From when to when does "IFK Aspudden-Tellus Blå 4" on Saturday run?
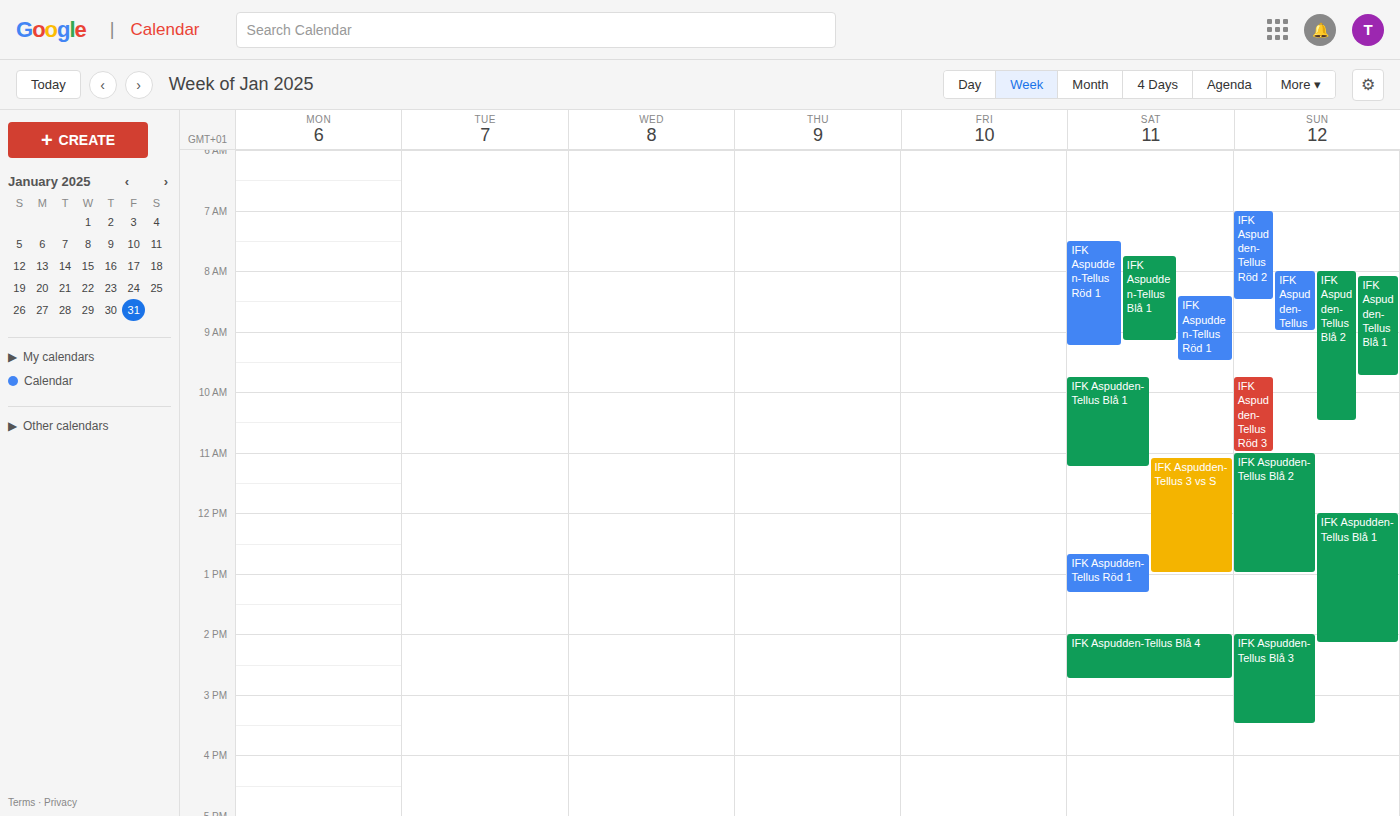
2:00 PM to 2:45 PM